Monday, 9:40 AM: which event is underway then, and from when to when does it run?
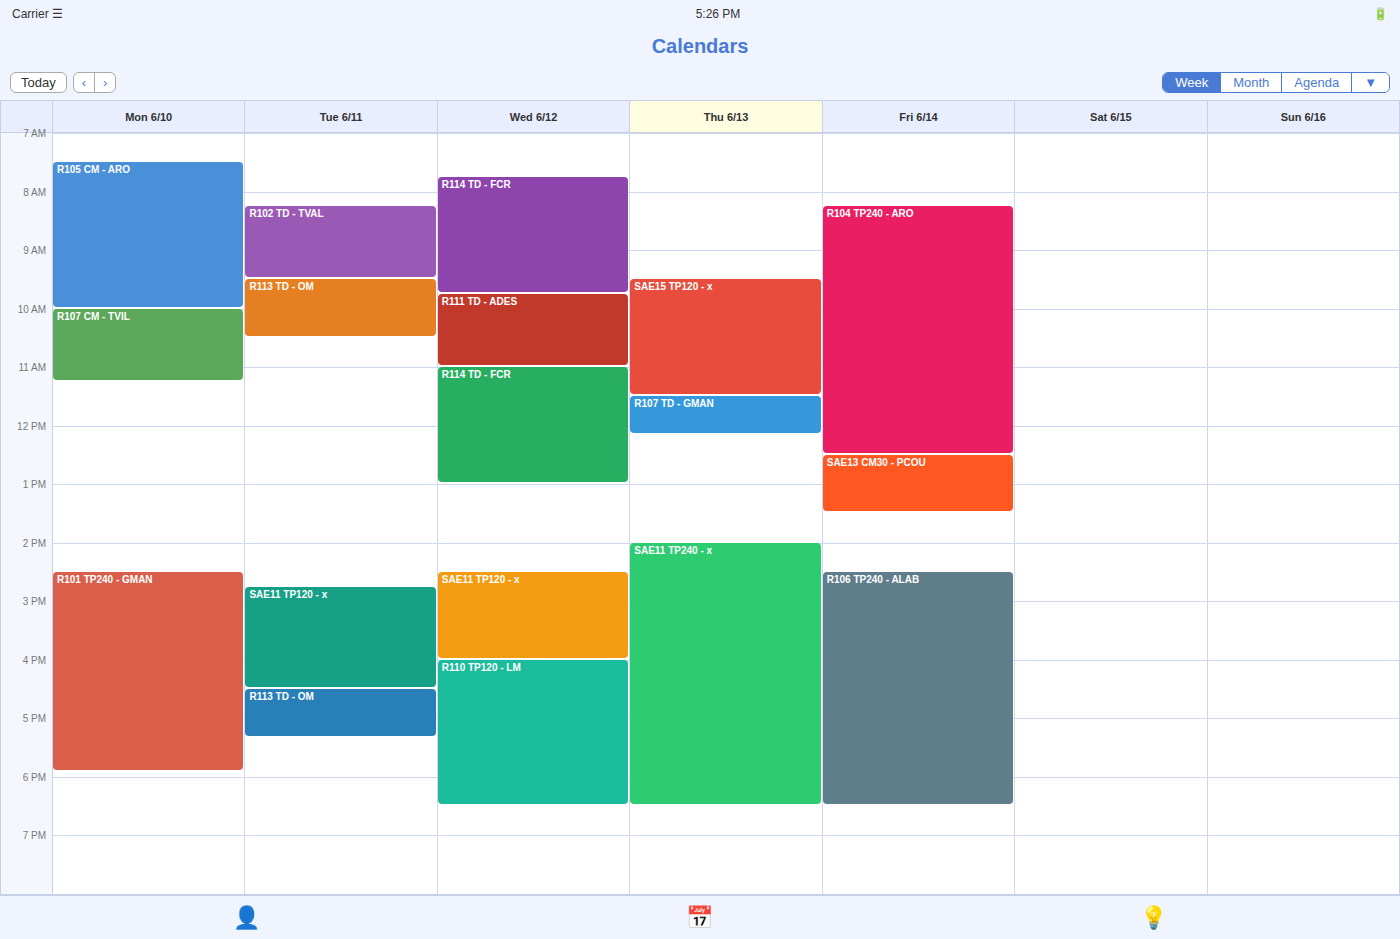
"R105 CM - ARO", 7:30 AM to 10:00 AM